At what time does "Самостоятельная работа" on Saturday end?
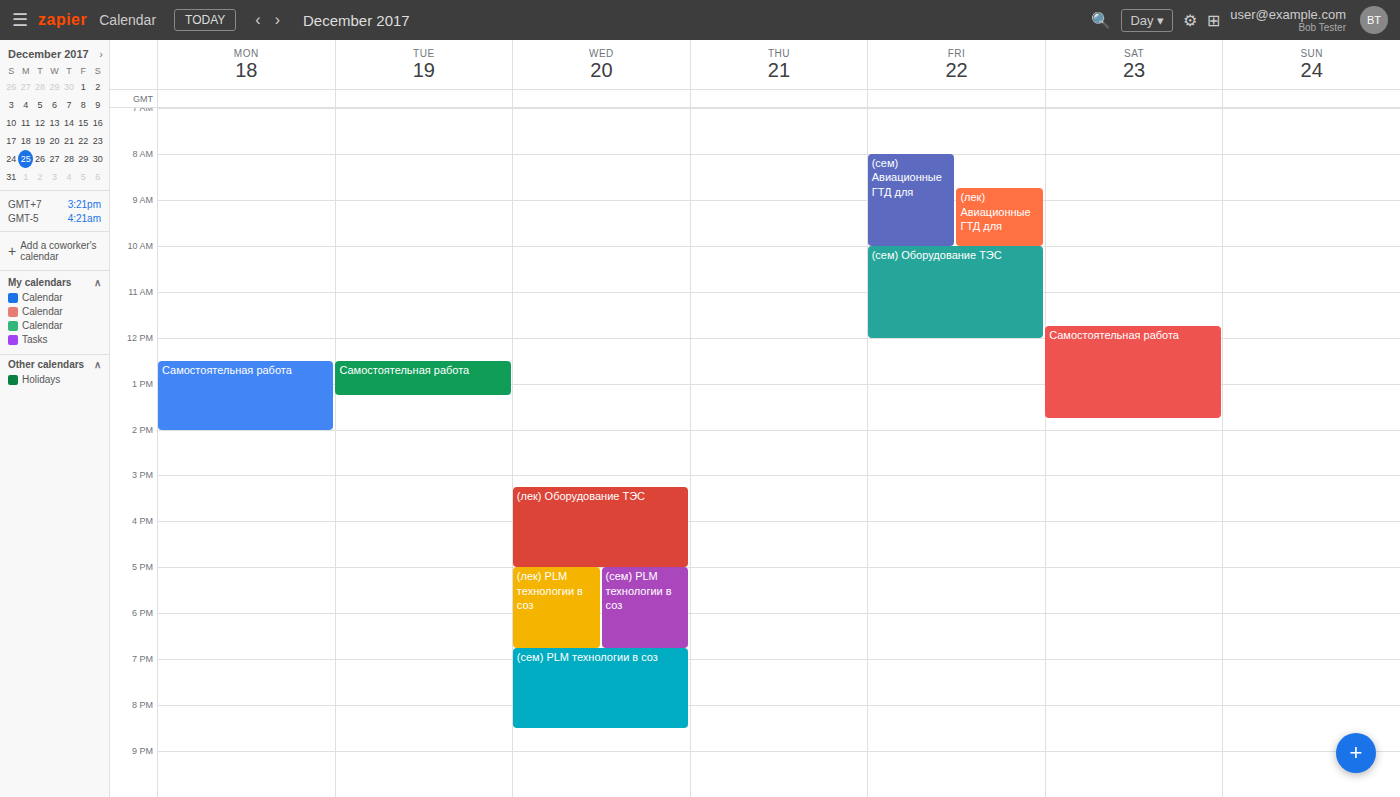
1:45 PM